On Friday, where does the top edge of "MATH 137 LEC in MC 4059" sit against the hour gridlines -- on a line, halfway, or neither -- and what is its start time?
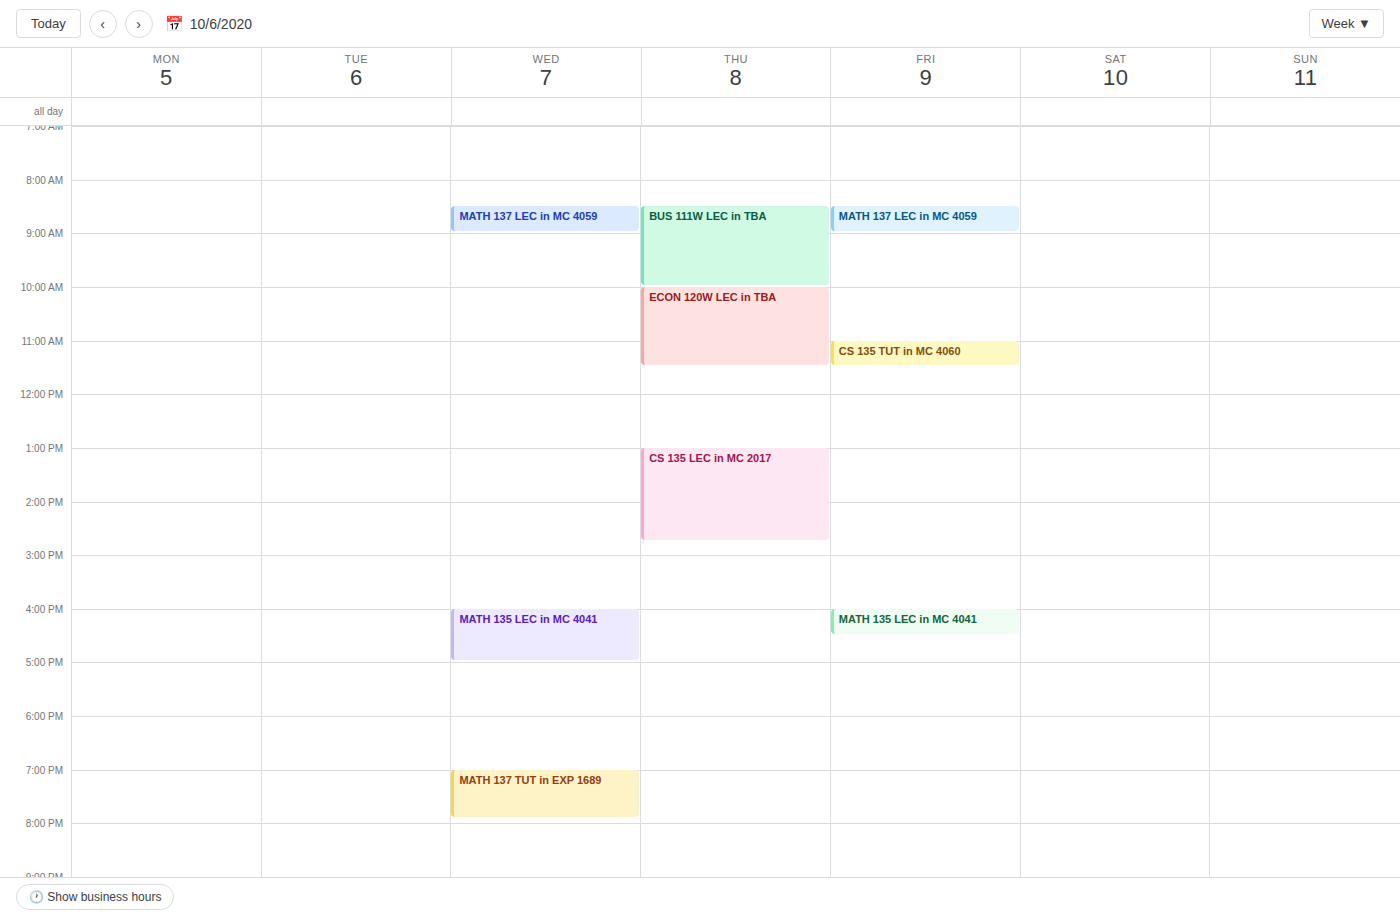
8:30 AM -- halfway between the 8 AM and 9 AM lines.